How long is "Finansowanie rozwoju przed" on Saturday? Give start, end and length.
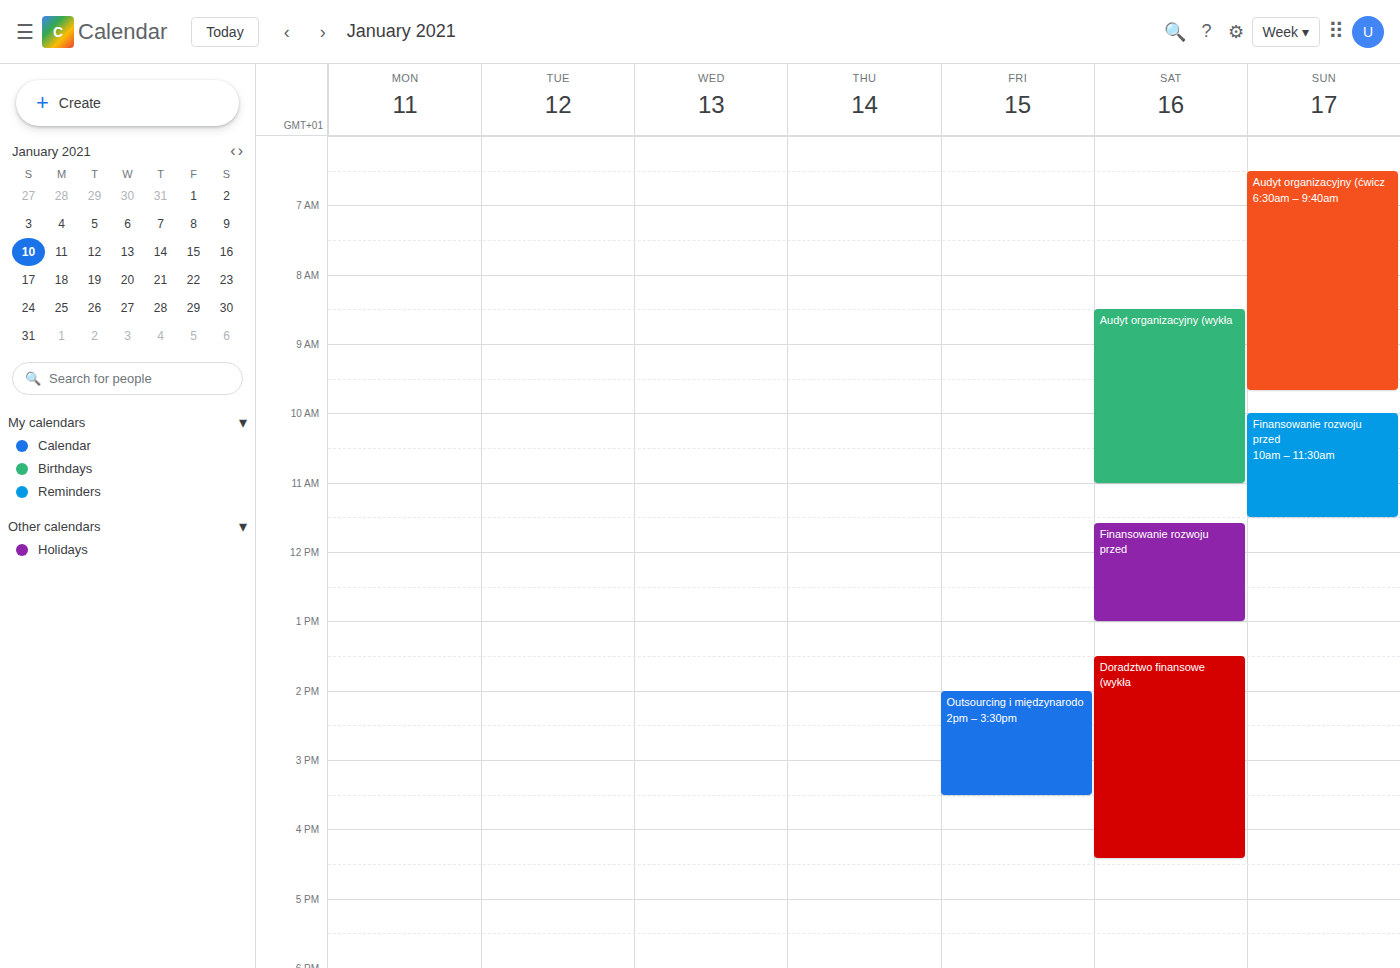
11:35 AM to 1:00 PM, 1 hour 25 minutes